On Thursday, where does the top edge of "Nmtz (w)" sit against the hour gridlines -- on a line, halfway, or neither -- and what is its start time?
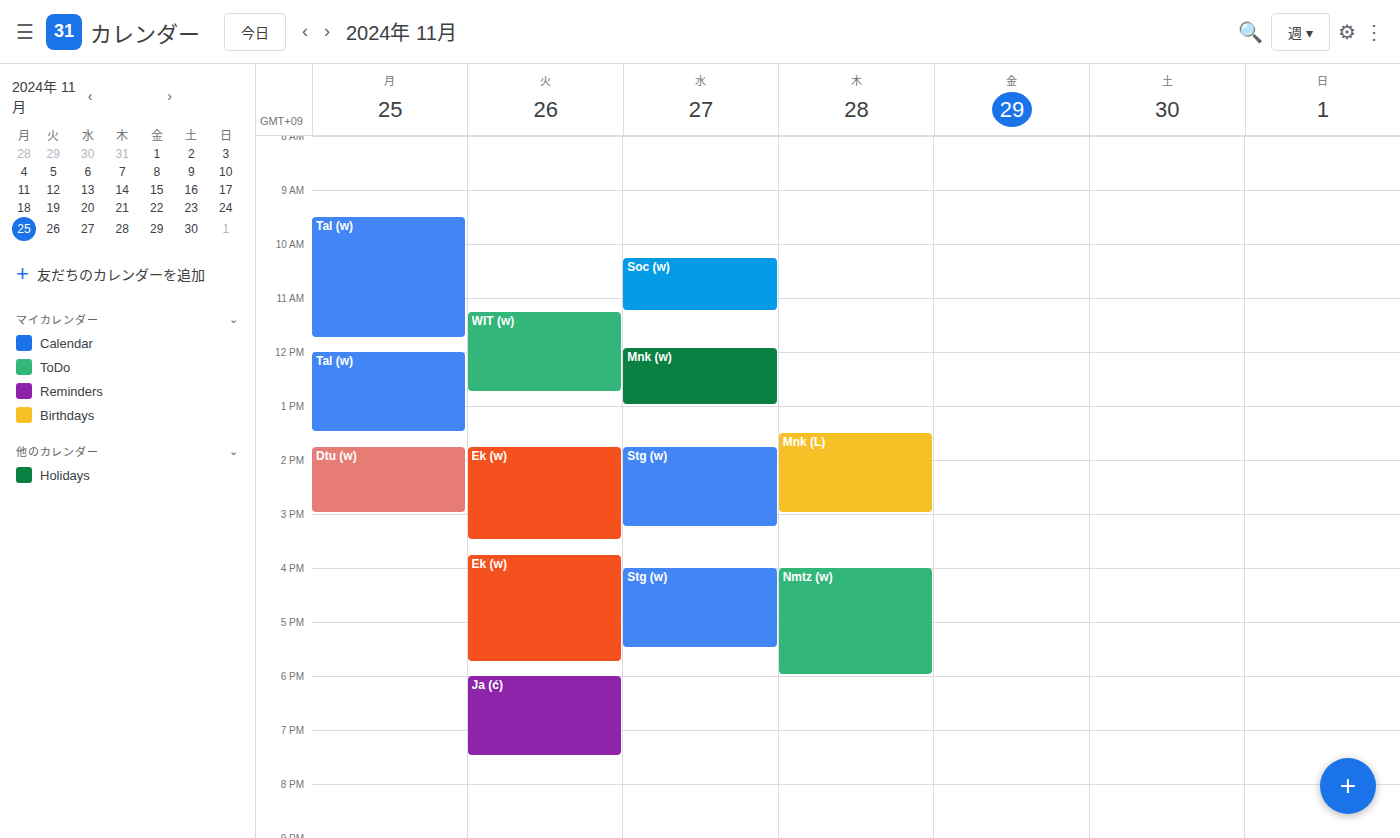
16:00 -- exactly on the 16:00 line.